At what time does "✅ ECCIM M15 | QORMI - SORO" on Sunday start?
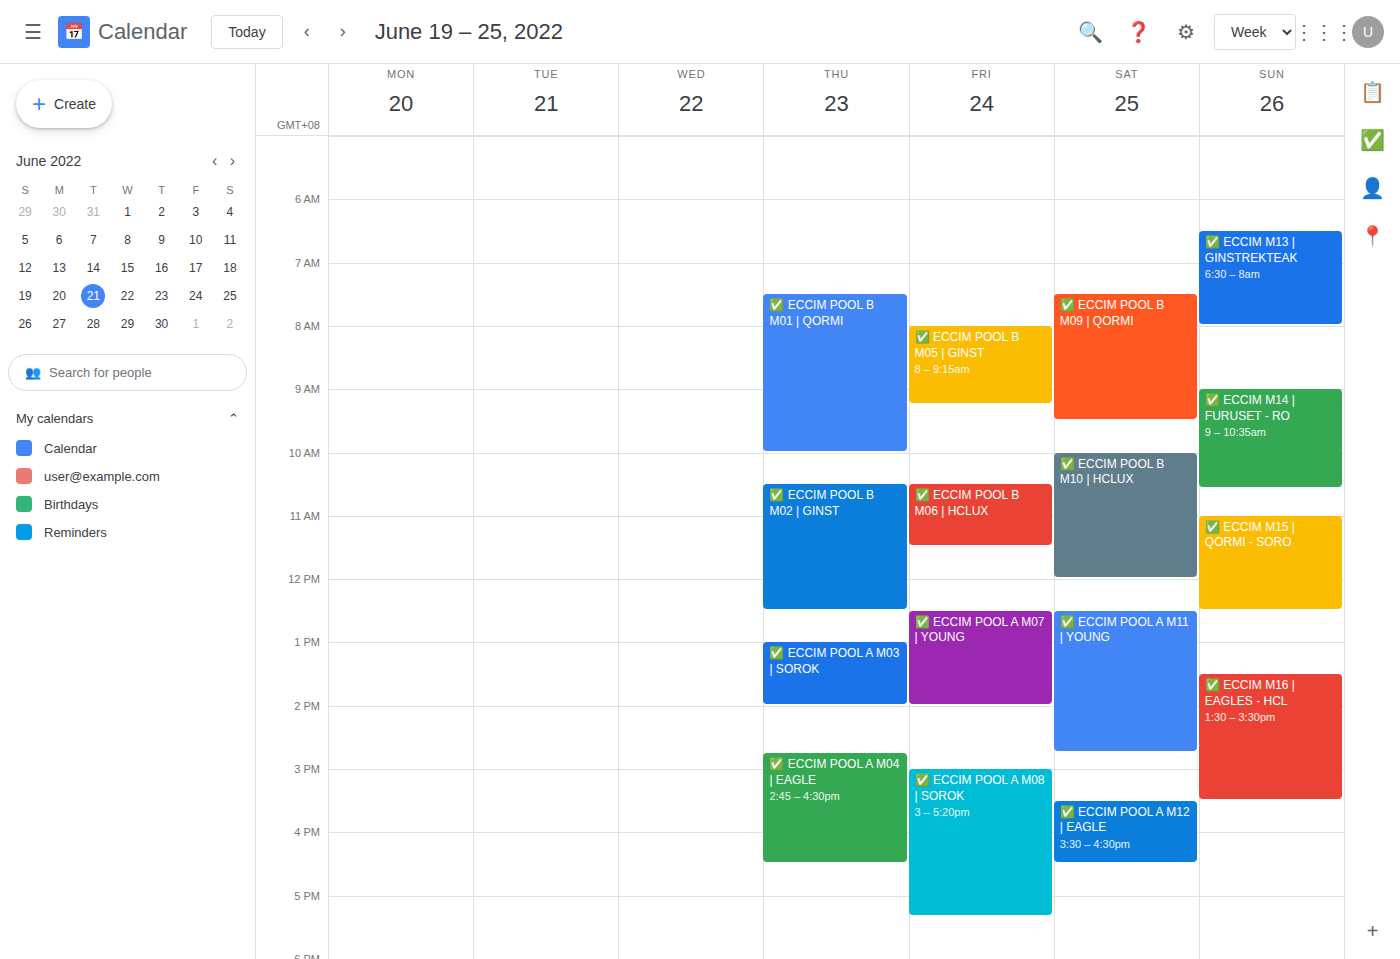
11:00 AM